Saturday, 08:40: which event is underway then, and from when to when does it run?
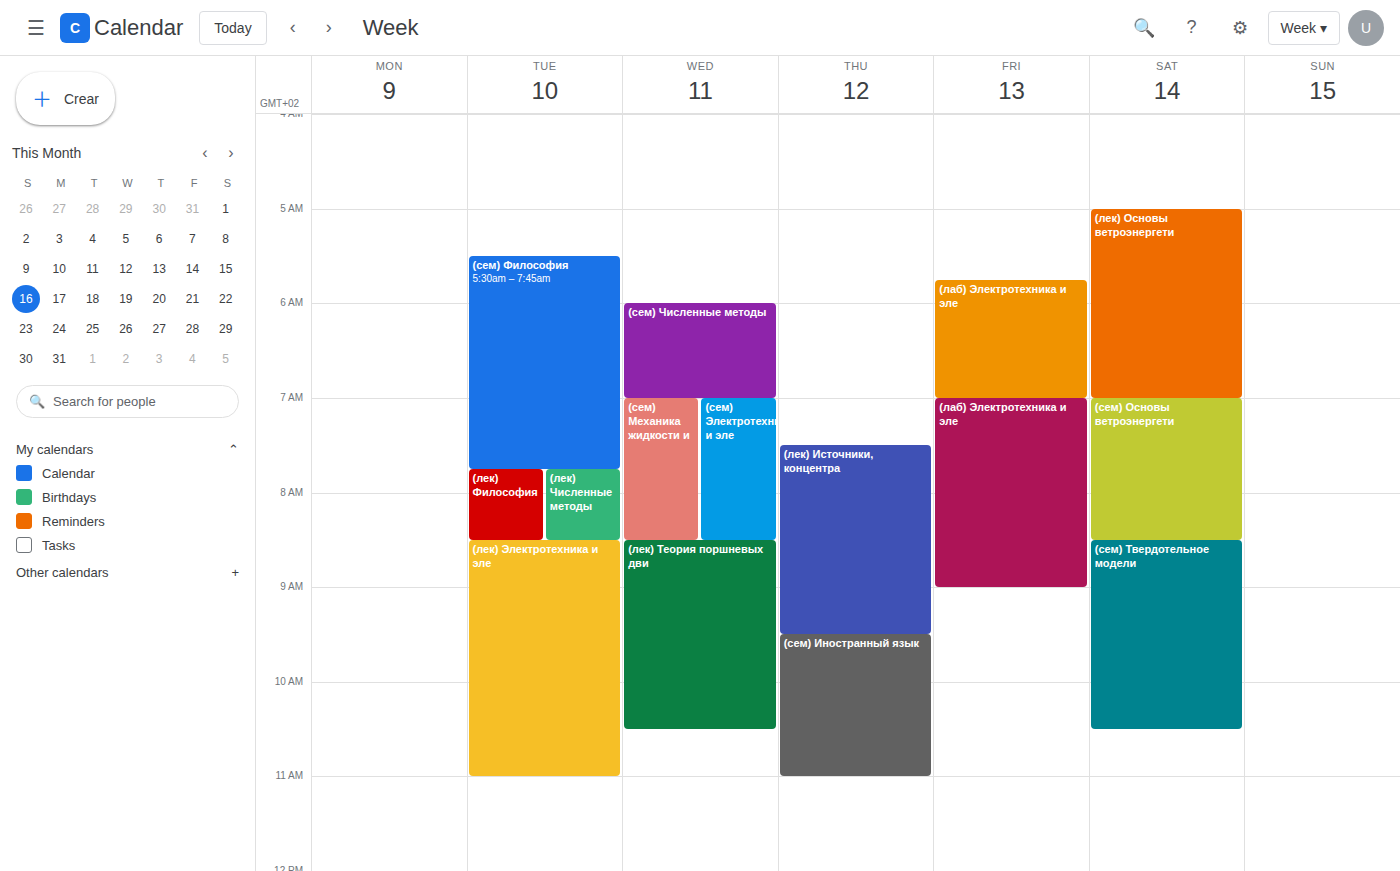
"(сем) Твердотельное модели", 08:30 to 10:30